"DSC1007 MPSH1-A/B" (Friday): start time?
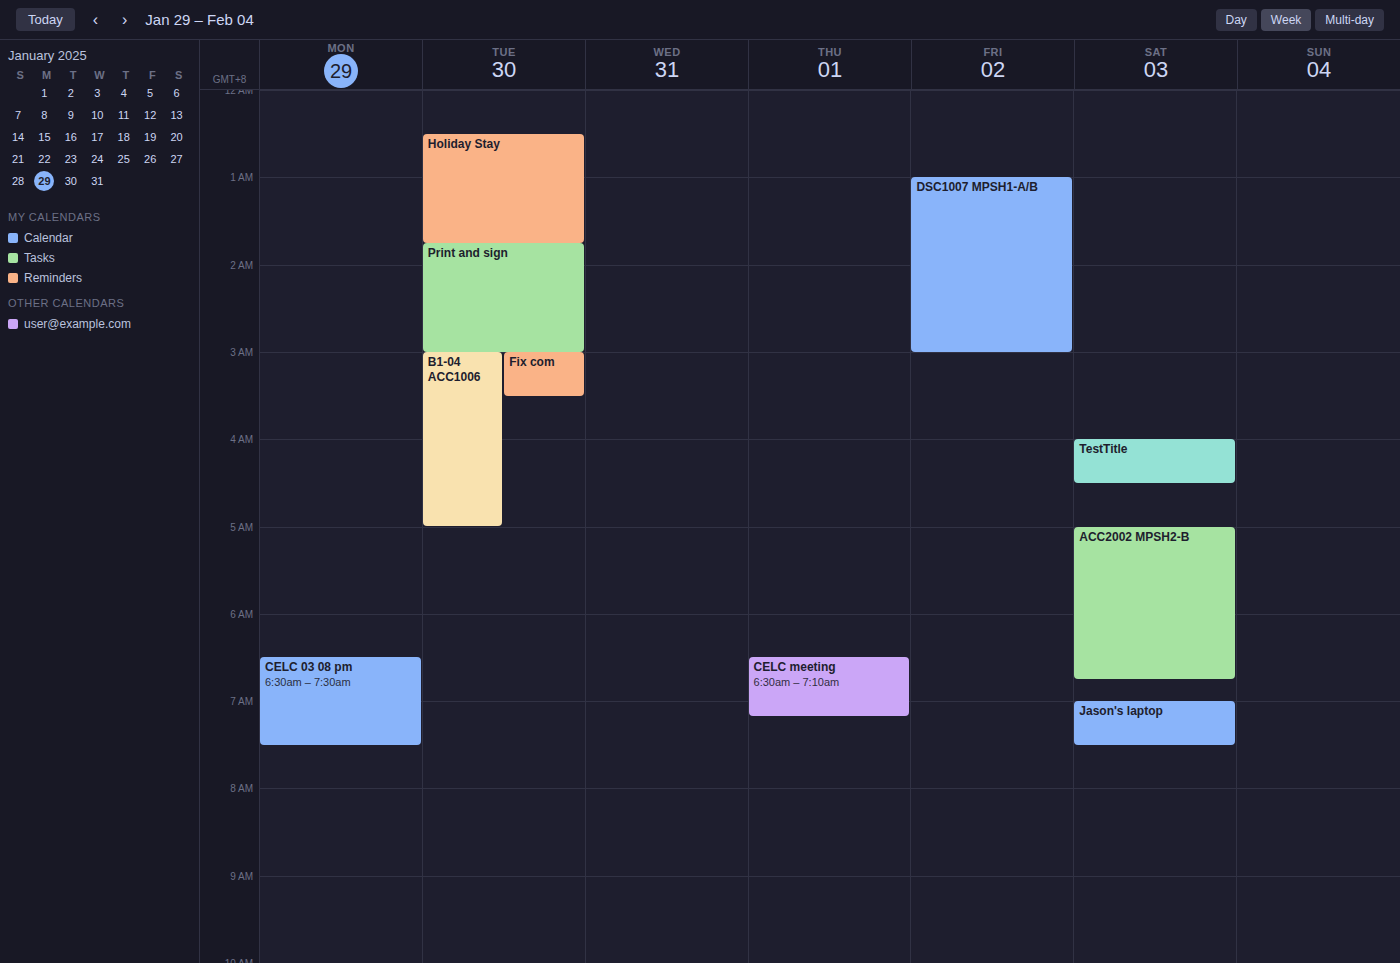
1:00 AM